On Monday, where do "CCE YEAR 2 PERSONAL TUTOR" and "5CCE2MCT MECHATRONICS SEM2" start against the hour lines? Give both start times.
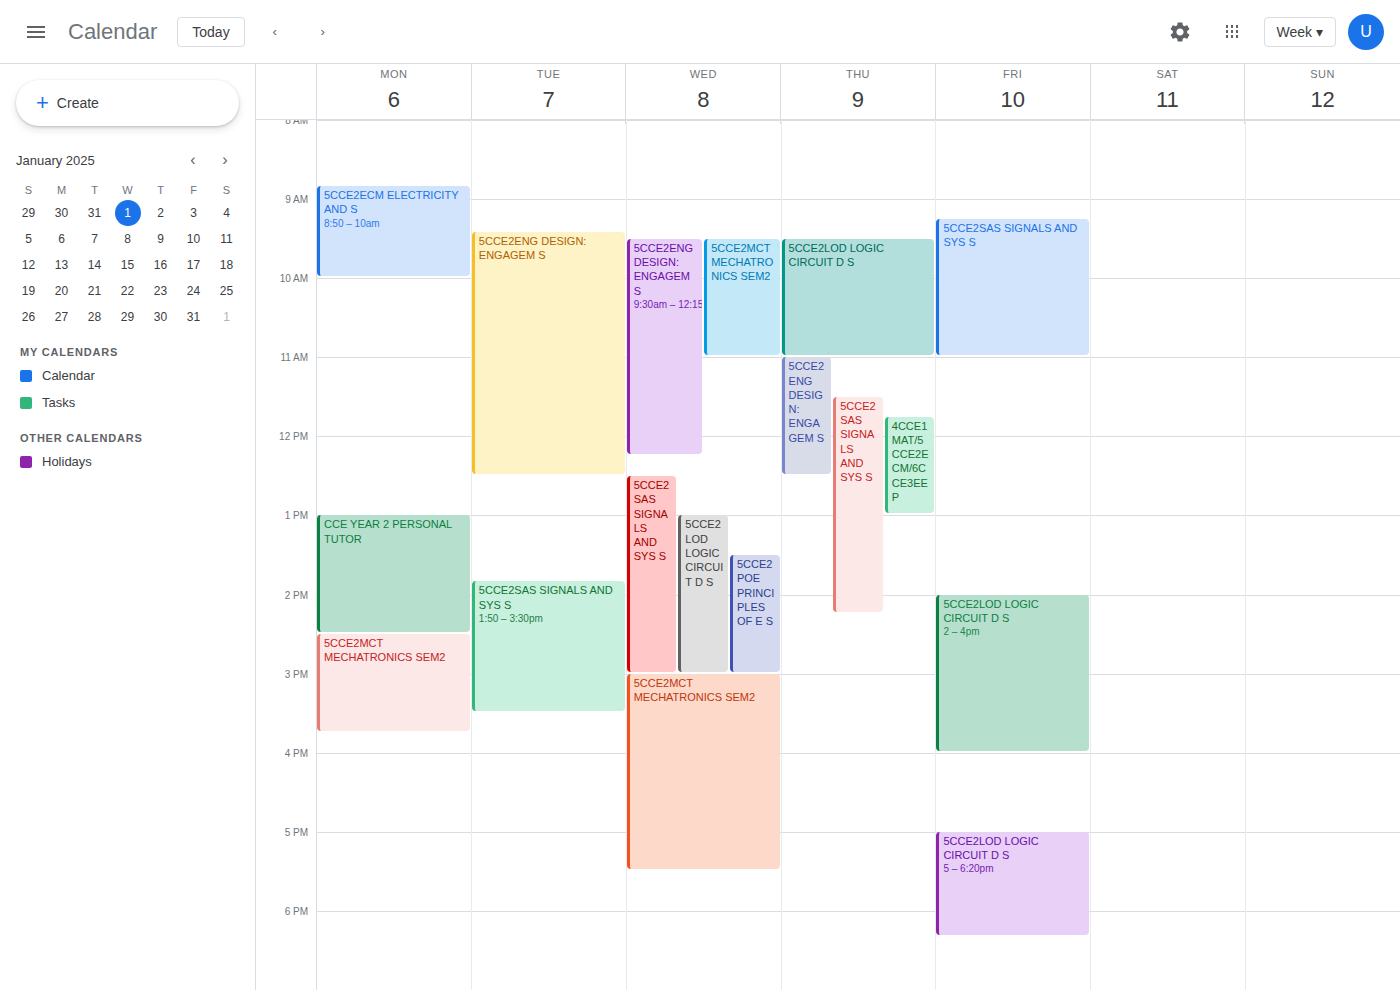
"CCE YEAR 2 PERSONAL TUTOR": 1:00 PM, exactly on the 1 PM line. "5CCE2MCT MECHATRONICS SEM2": 2:30 PM, halfway between the 2 PM and 3 PM lines.